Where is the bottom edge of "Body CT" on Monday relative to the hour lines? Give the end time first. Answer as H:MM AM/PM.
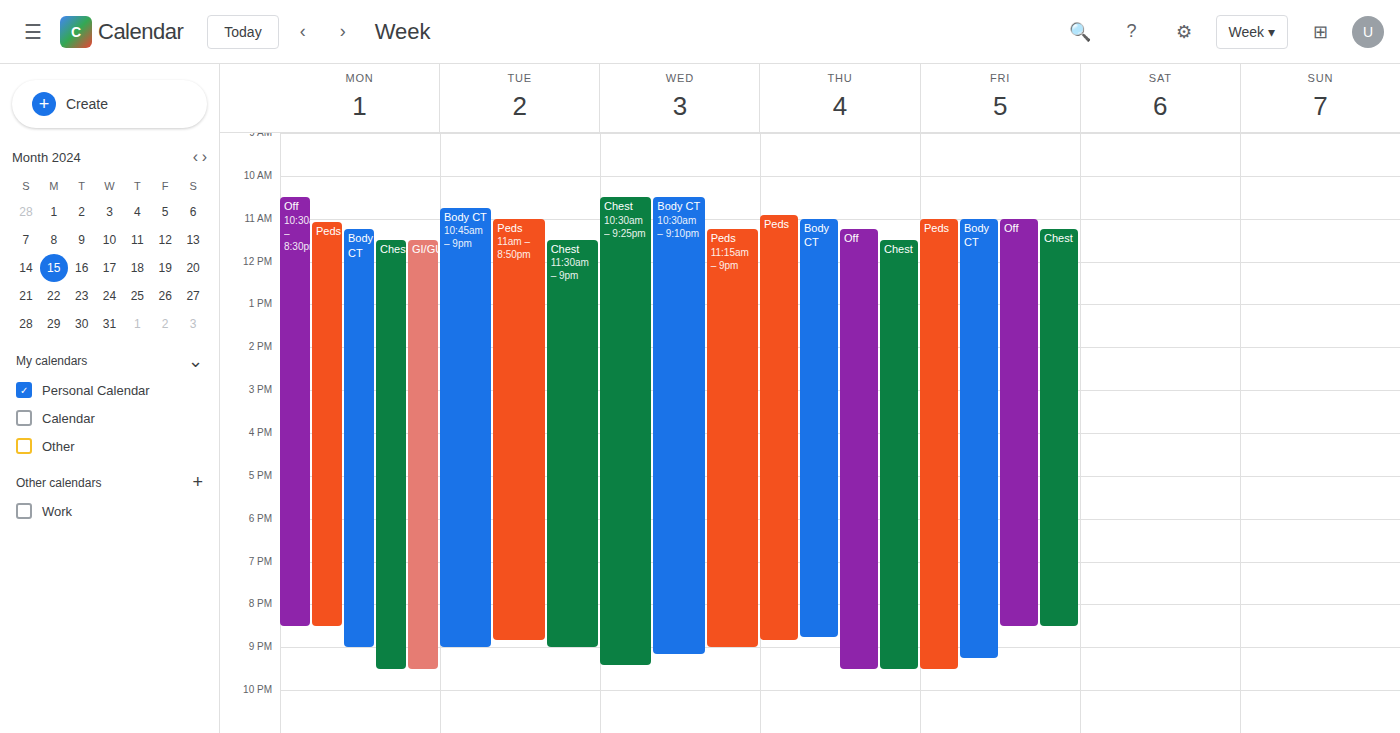
9:00 PM -- exactly on the 9 PM line.